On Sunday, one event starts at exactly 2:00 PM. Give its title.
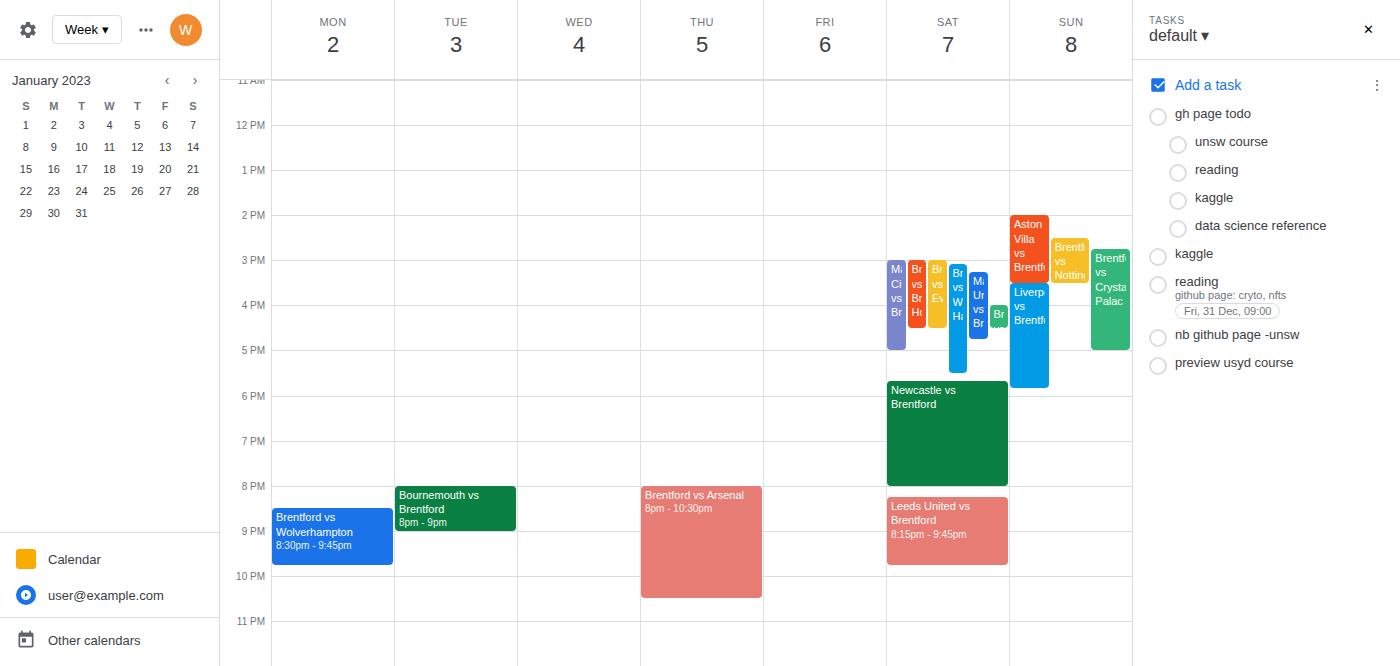
"Aston Villa vs Brentford"